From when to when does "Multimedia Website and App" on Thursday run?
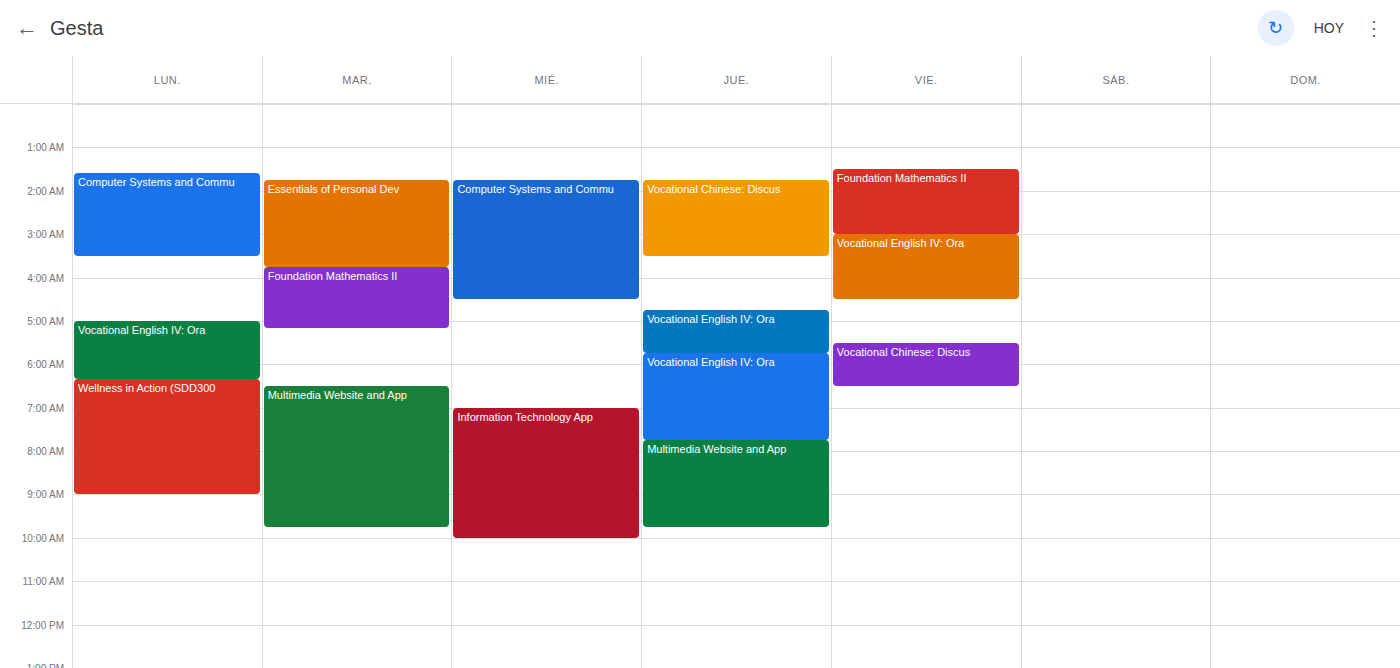
7:45 AM to 9:45 AM